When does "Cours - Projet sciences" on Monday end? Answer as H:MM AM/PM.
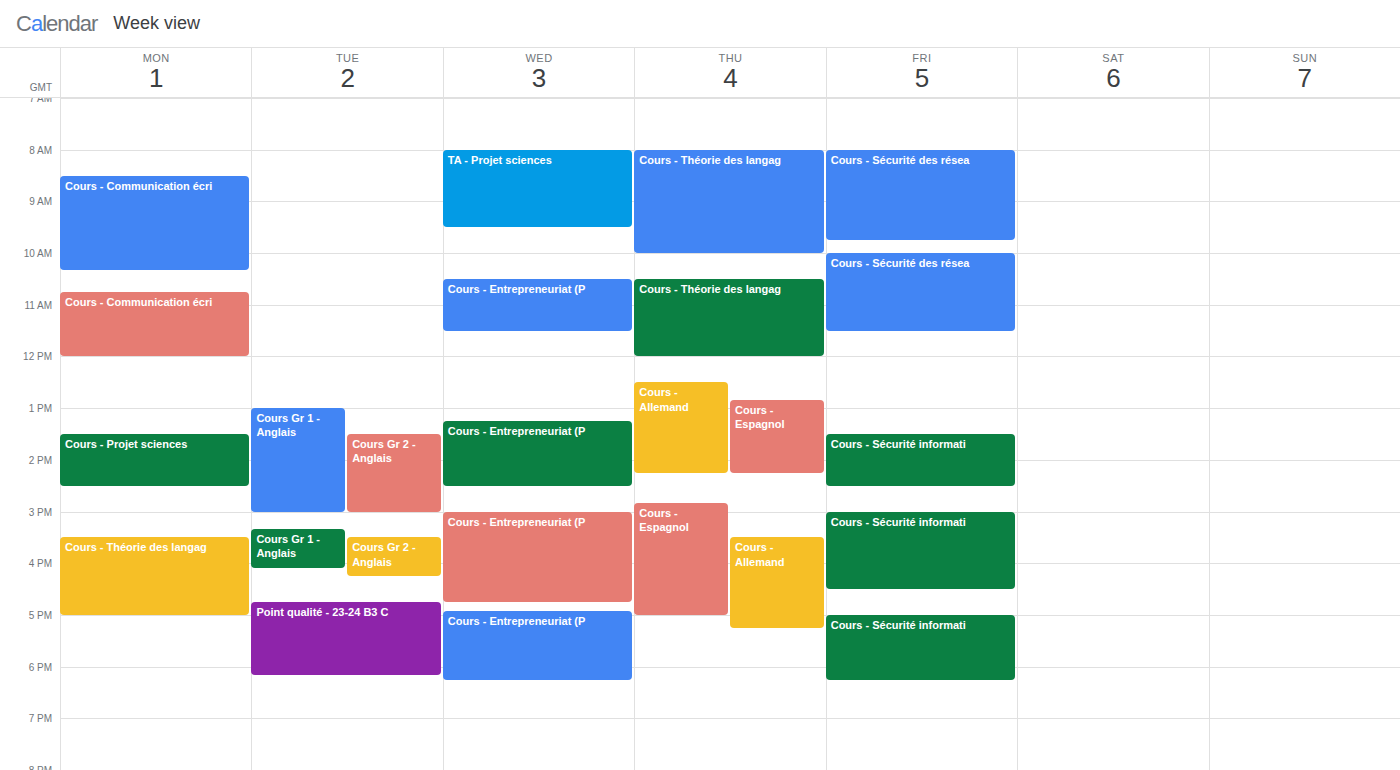
2:30 PM